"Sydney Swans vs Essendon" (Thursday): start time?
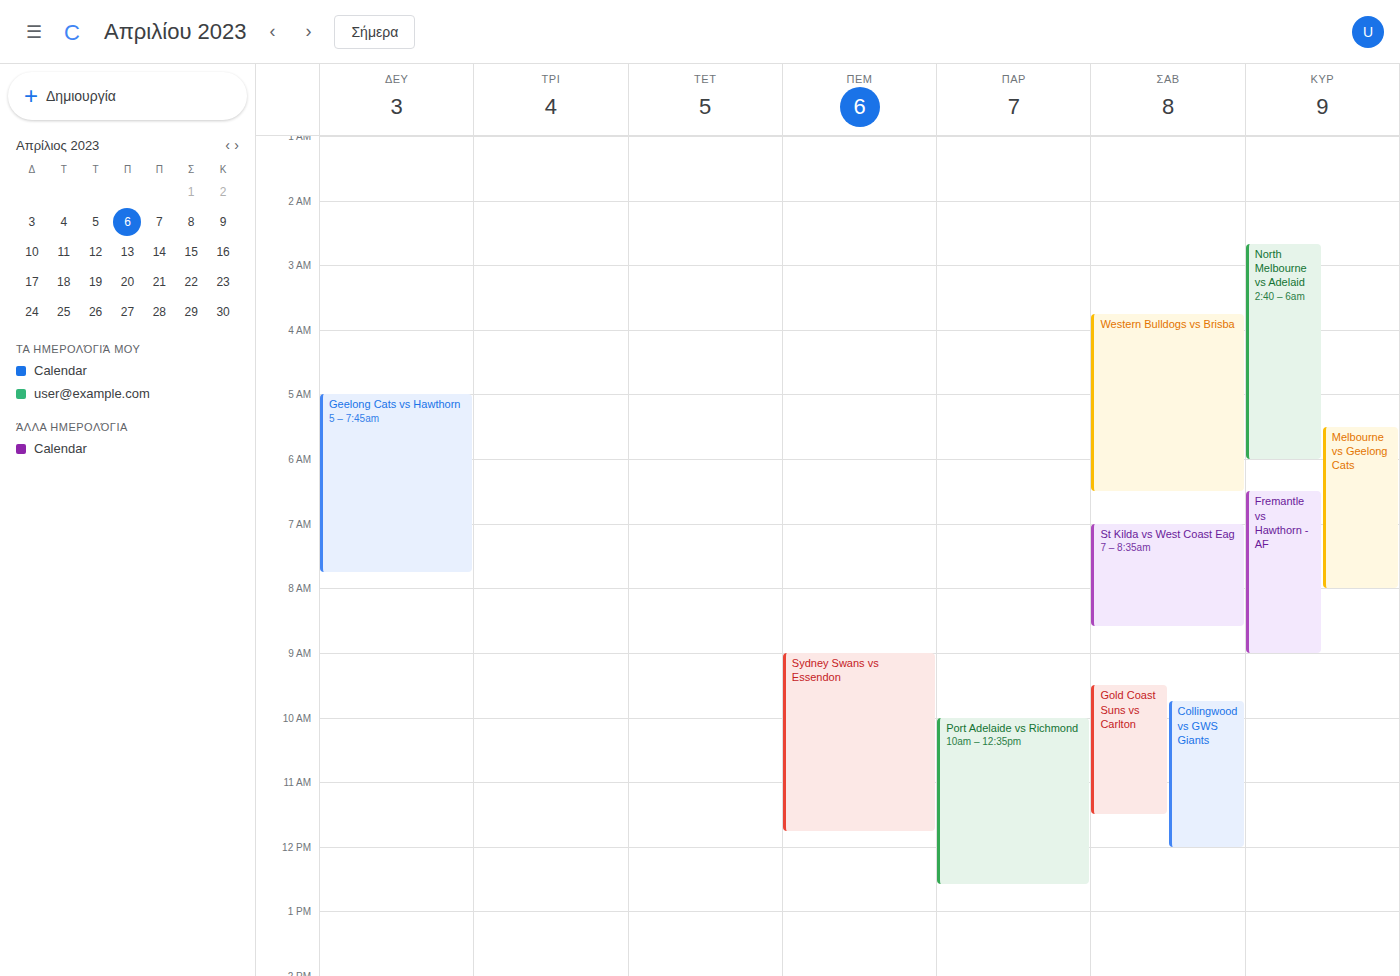
9:00 AM